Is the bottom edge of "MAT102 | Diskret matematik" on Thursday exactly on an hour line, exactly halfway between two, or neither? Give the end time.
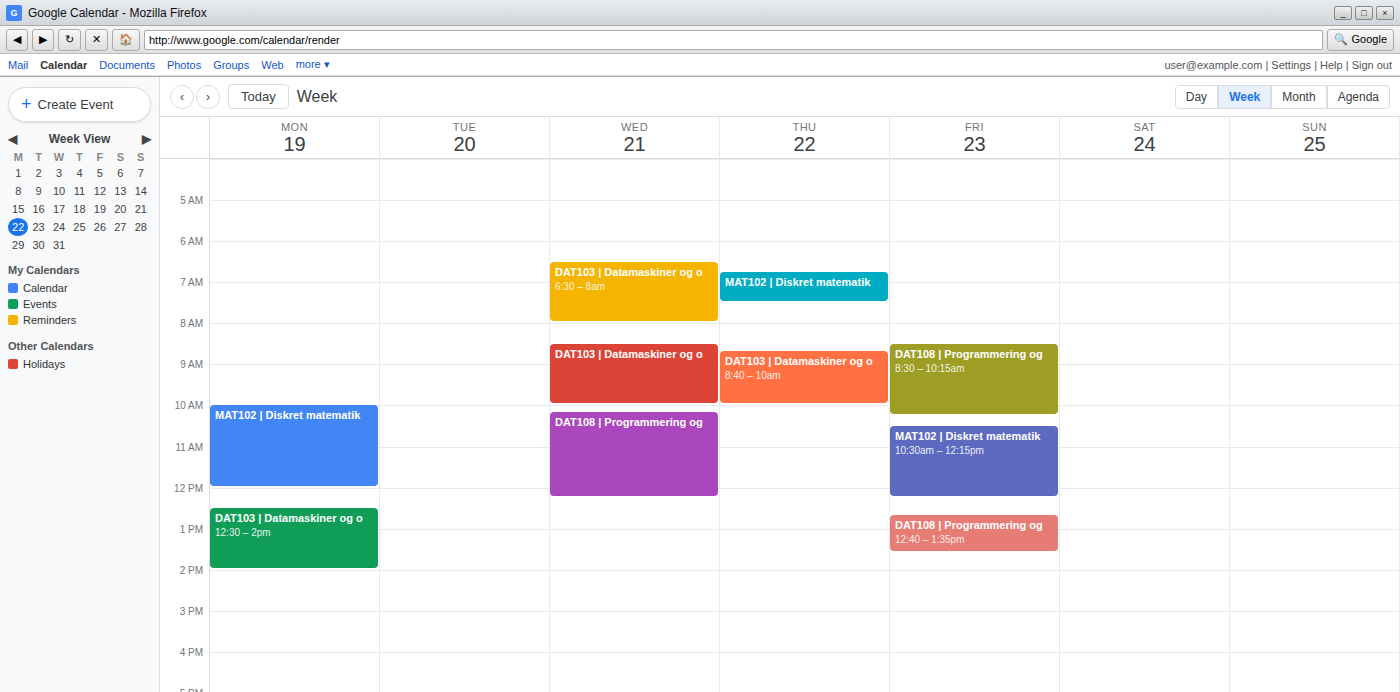
7:30 AM -- halfway between the 7 AM and 8 AM lines.